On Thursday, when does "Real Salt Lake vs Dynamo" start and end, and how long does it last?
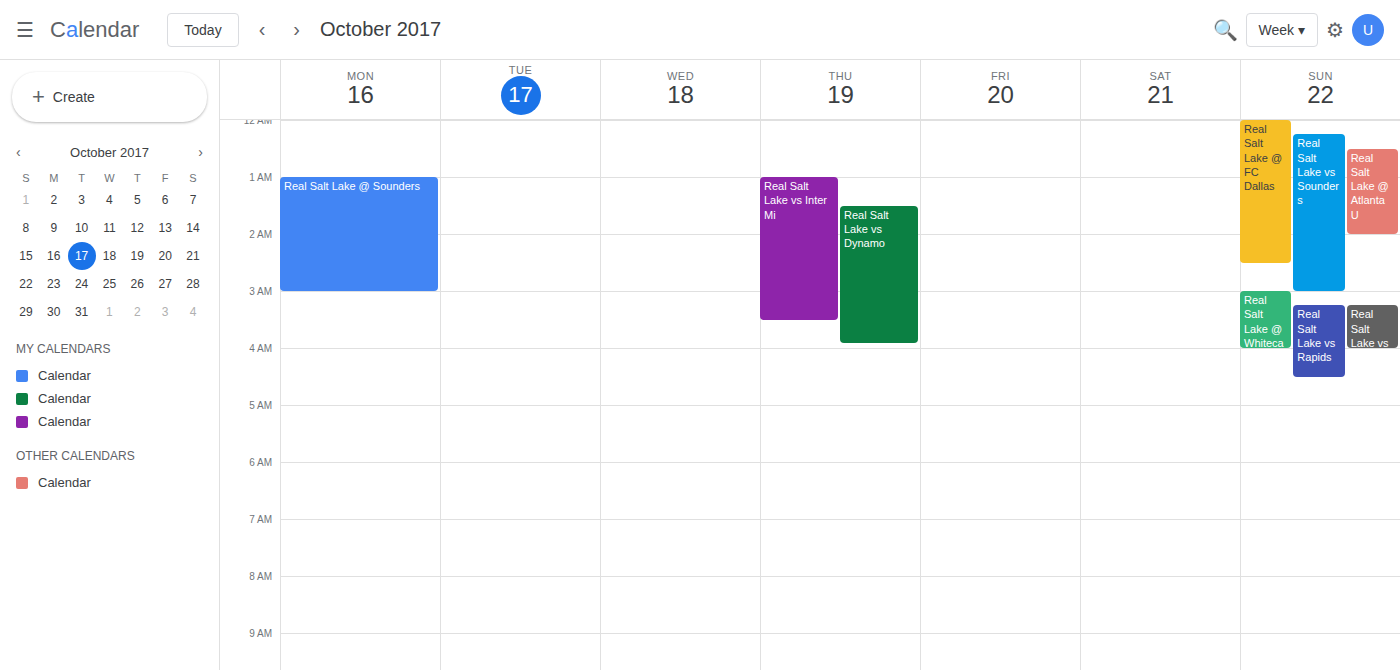
1:30 AM to 3:55 AM, 2 hours 25 minutes